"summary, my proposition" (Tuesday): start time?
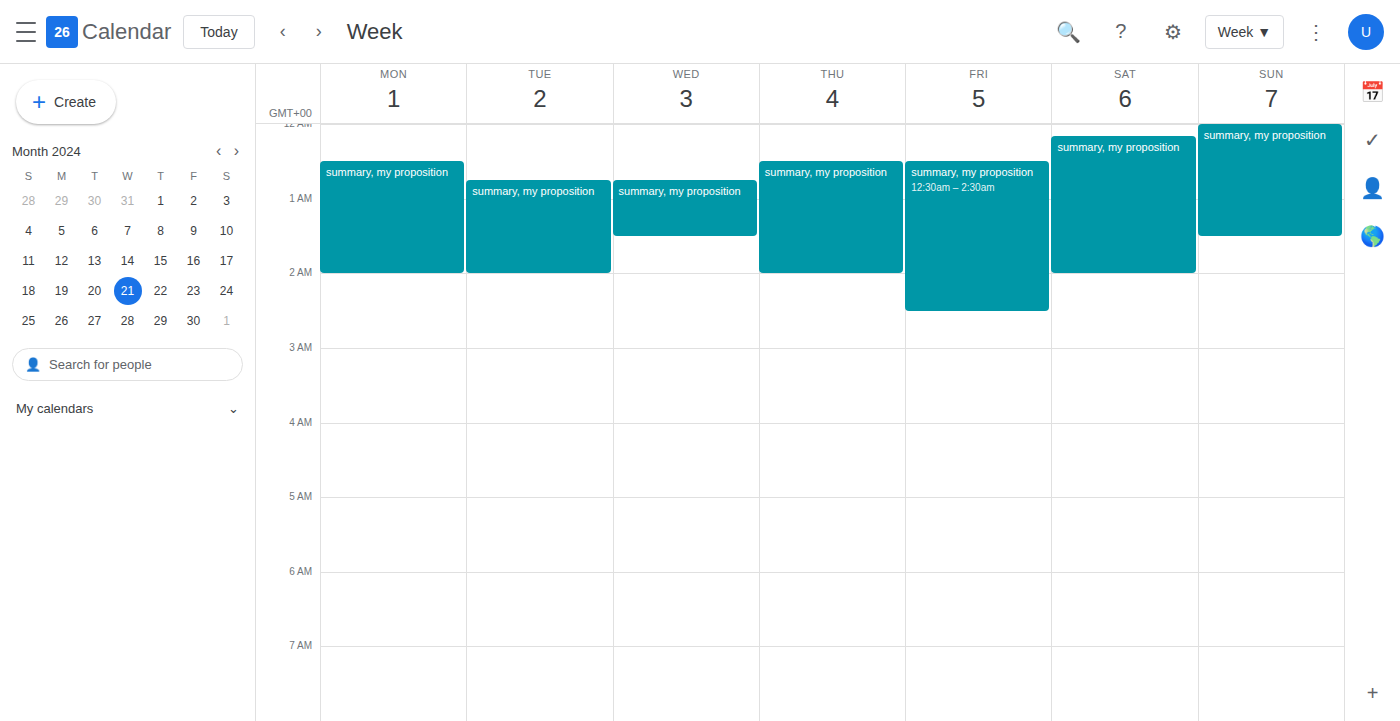
00:45